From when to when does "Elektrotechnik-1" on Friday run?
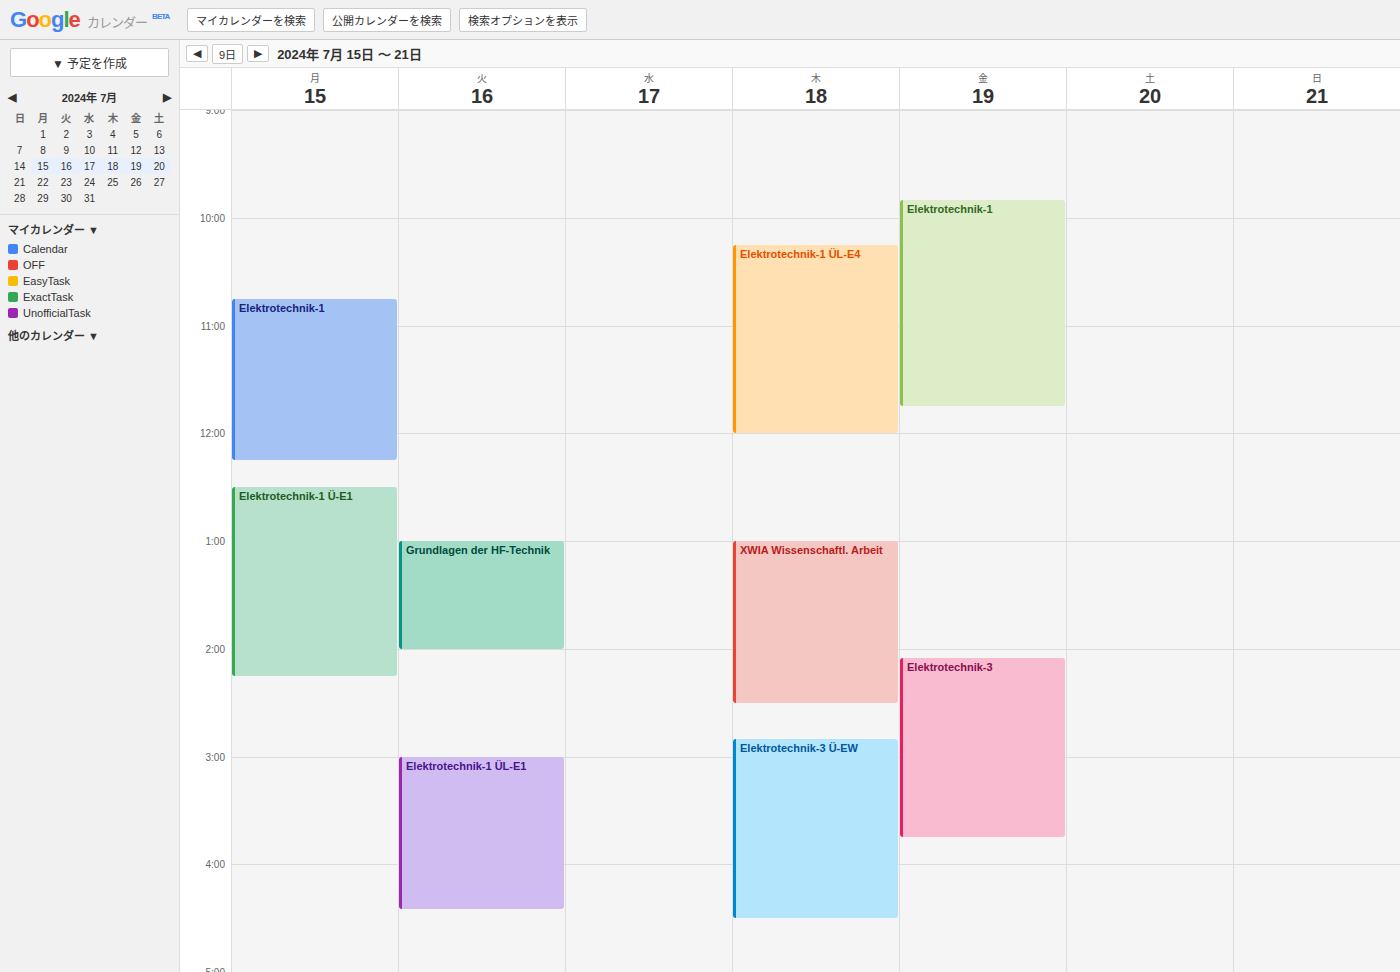
9:50 AM to 11:45 AM